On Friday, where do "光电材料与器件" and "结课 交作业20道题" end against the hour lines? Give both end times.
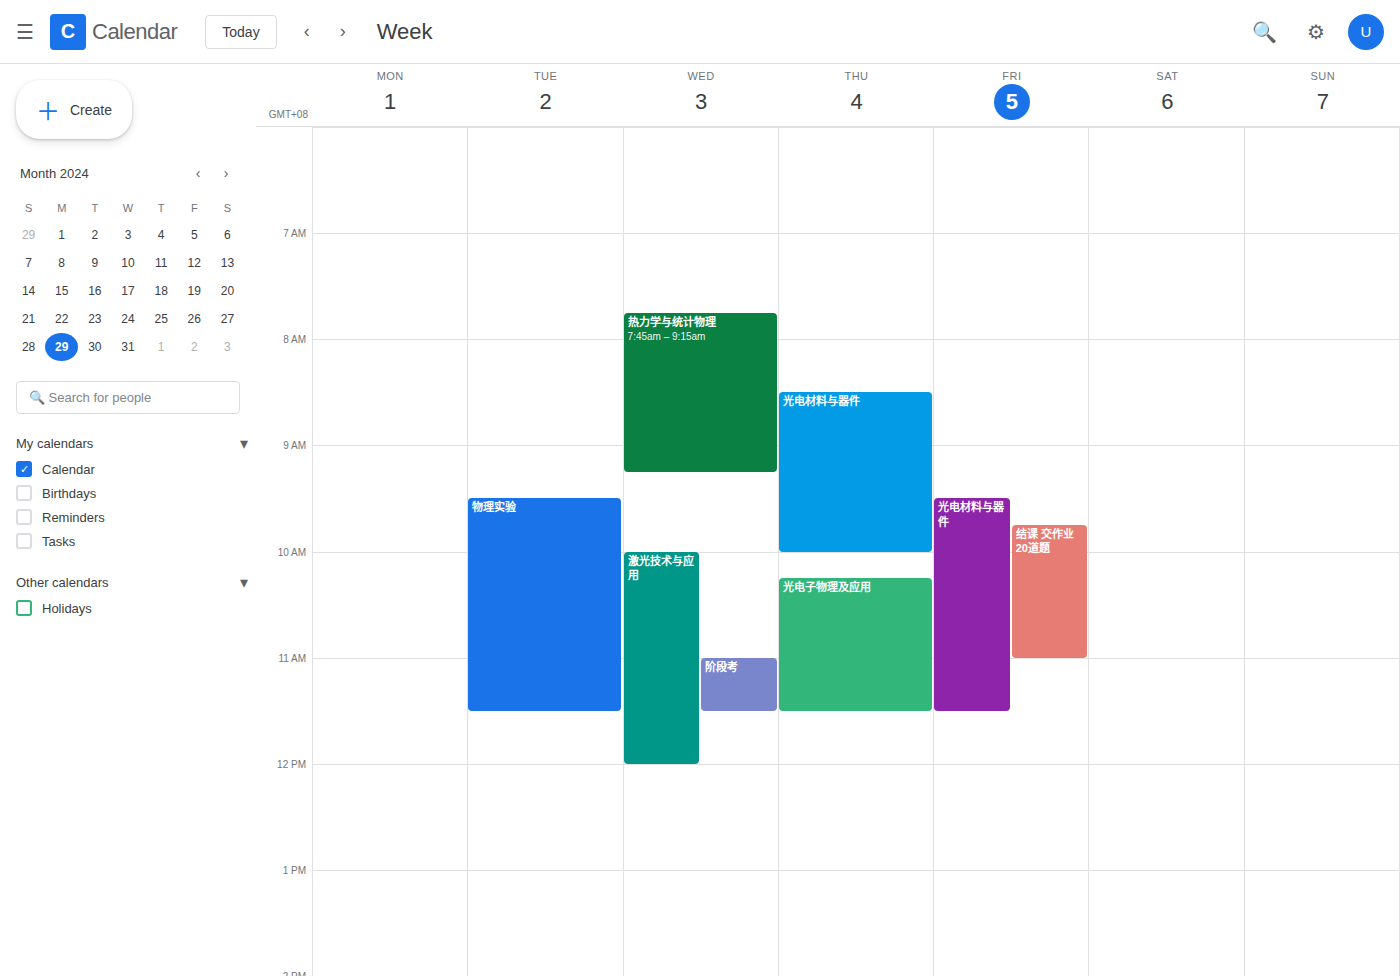
"光电材料与器件": 11:30 AM, halfway between the 11 AM and 12 PM lines. "结课 交作业20道题": 11:00 AM, exactly on the 11 AM line.